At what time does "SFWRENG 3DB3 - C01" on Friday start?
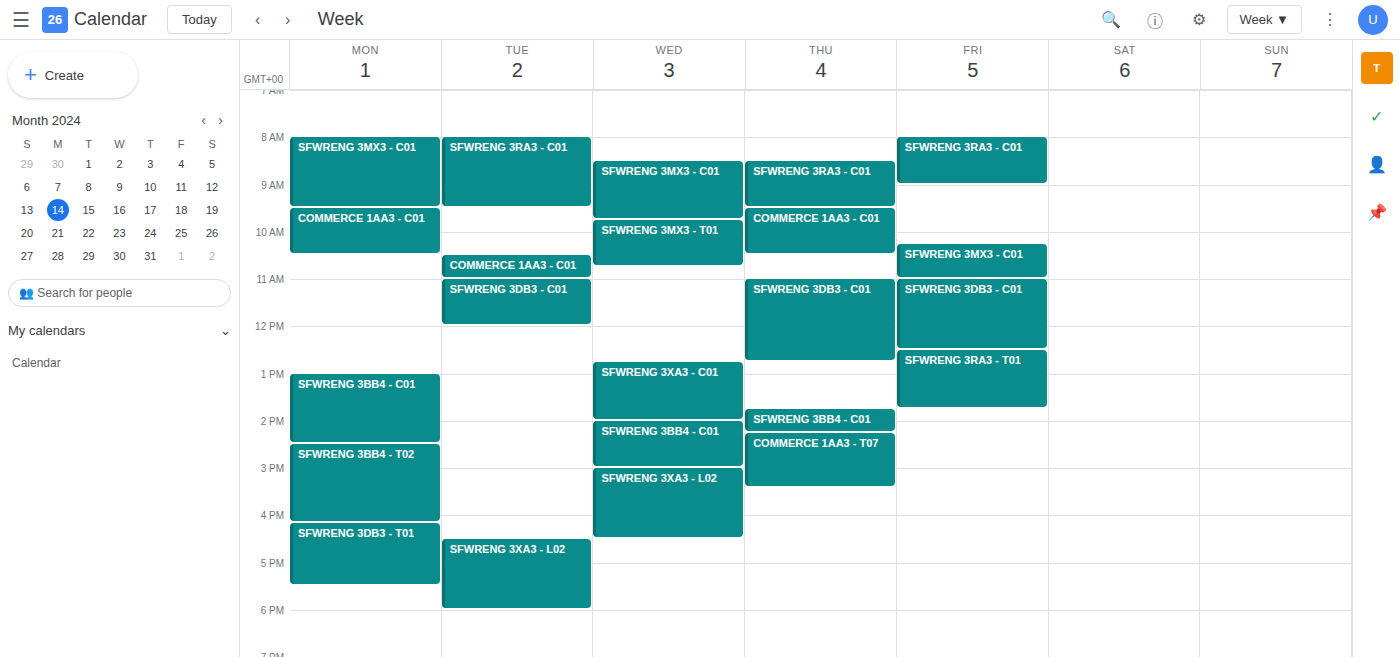
11:00 AM